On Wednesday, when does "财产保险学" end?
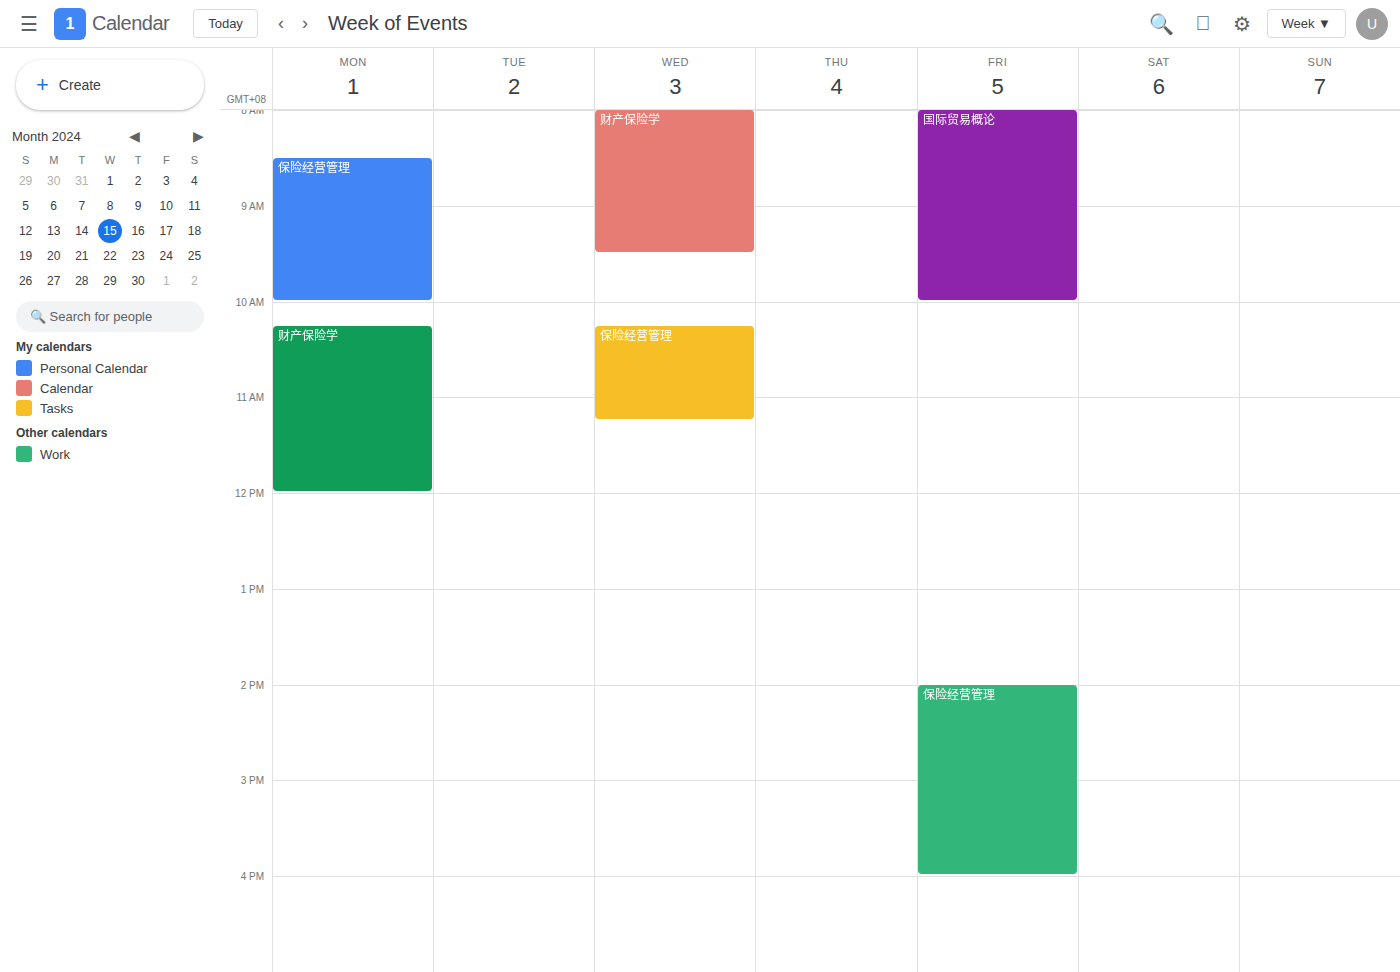
9:30 AM